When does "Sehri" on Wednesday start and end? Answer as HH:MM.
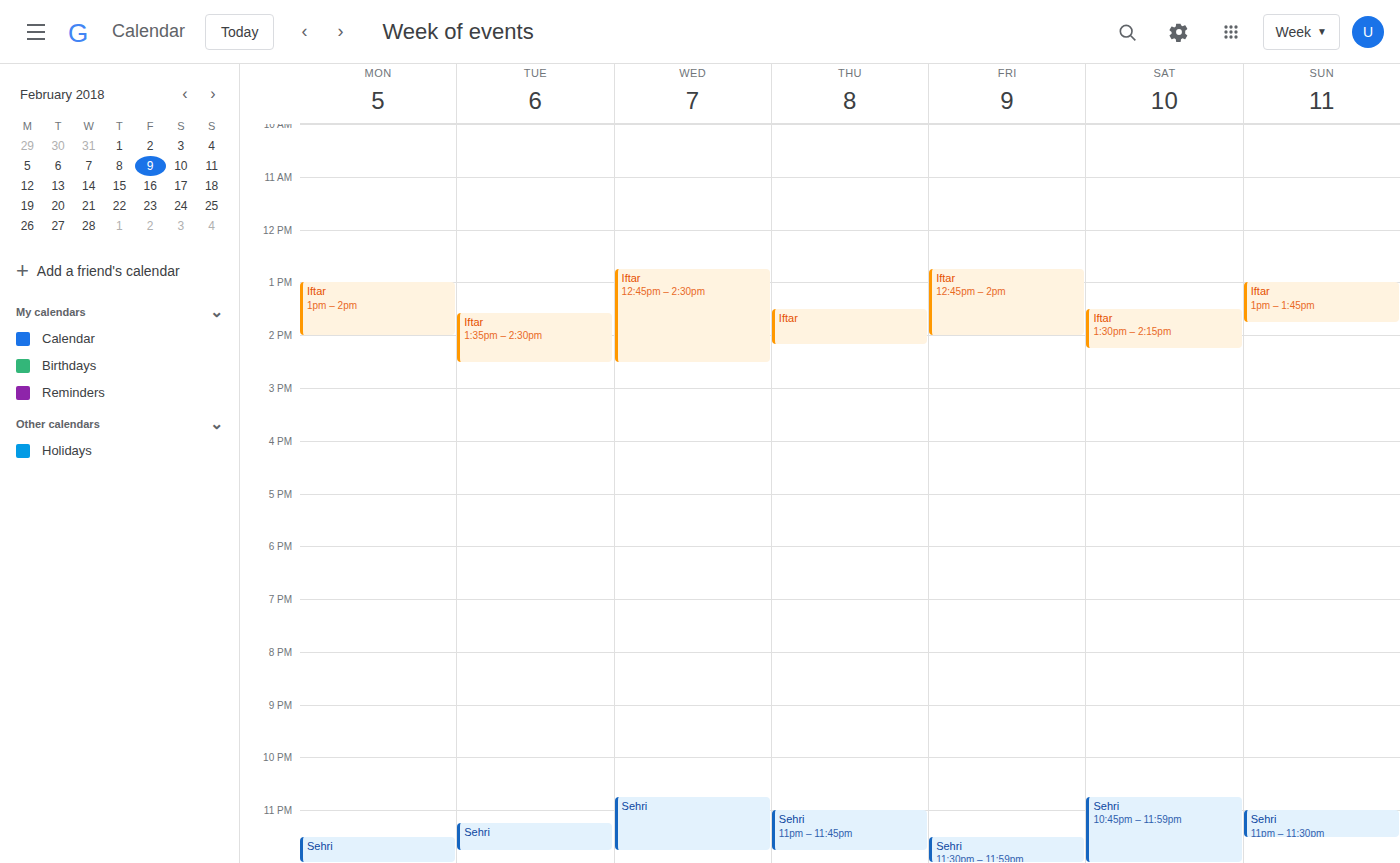
22:45 to 23:45